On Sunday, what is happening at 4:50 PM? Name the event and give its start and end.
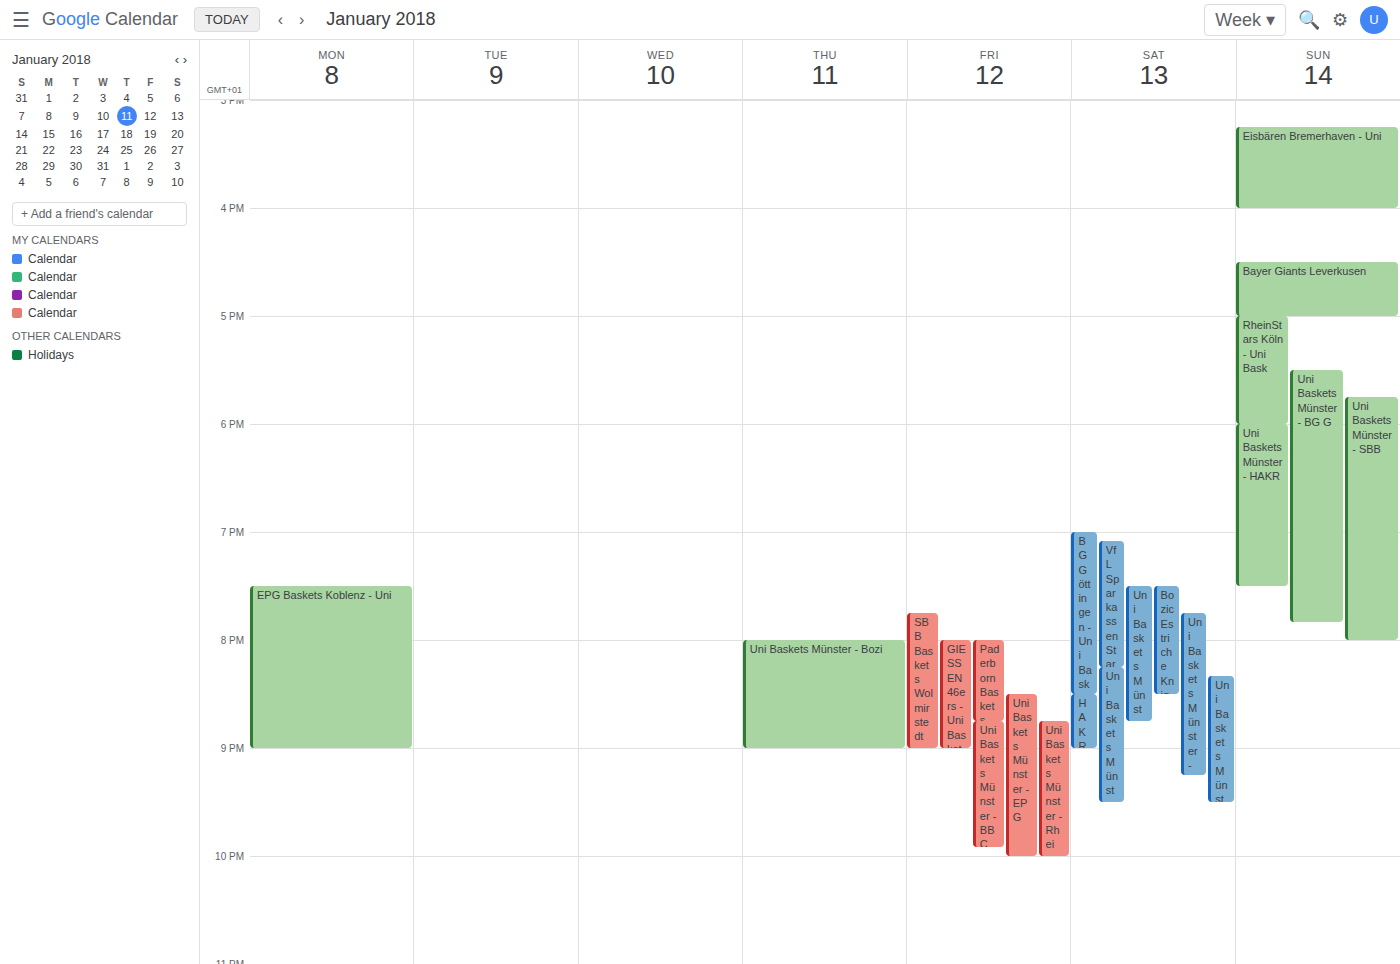
"Bayer Giants Leverkusen", 4:30 PM to 5:00 PM